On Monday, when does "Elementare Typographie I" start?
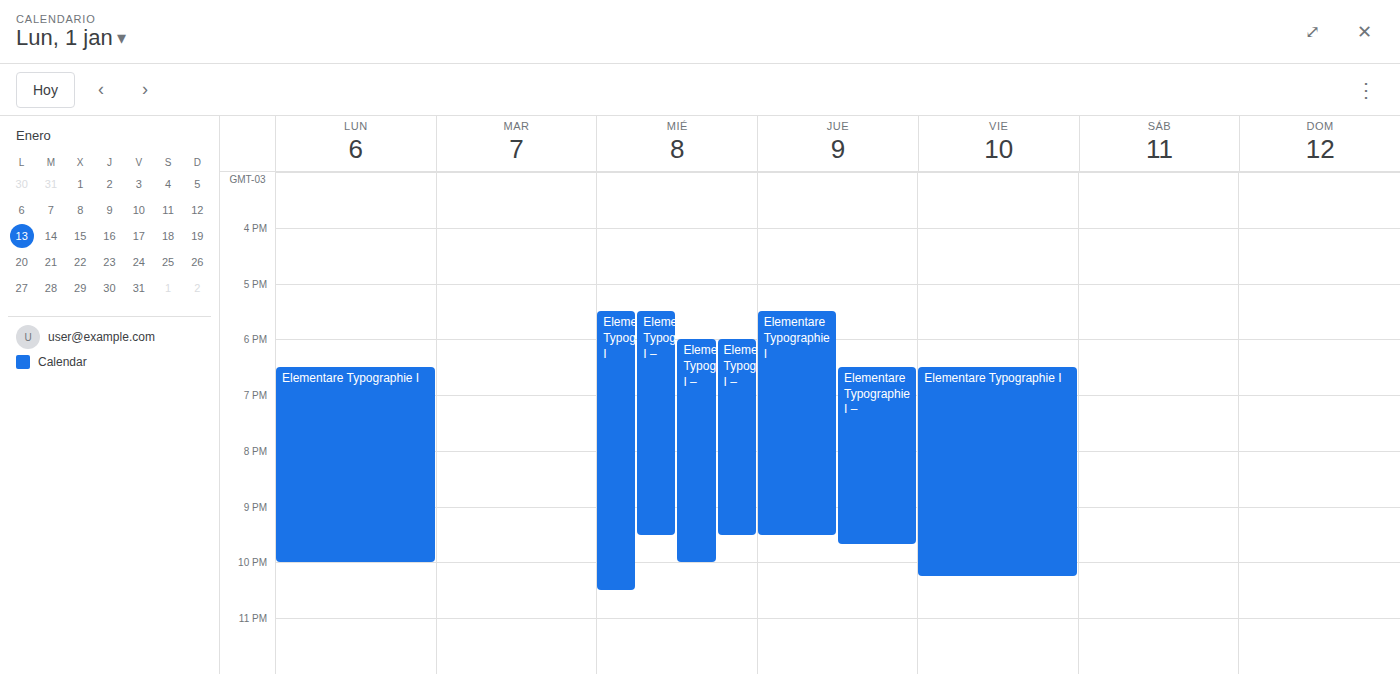
6:30 PM